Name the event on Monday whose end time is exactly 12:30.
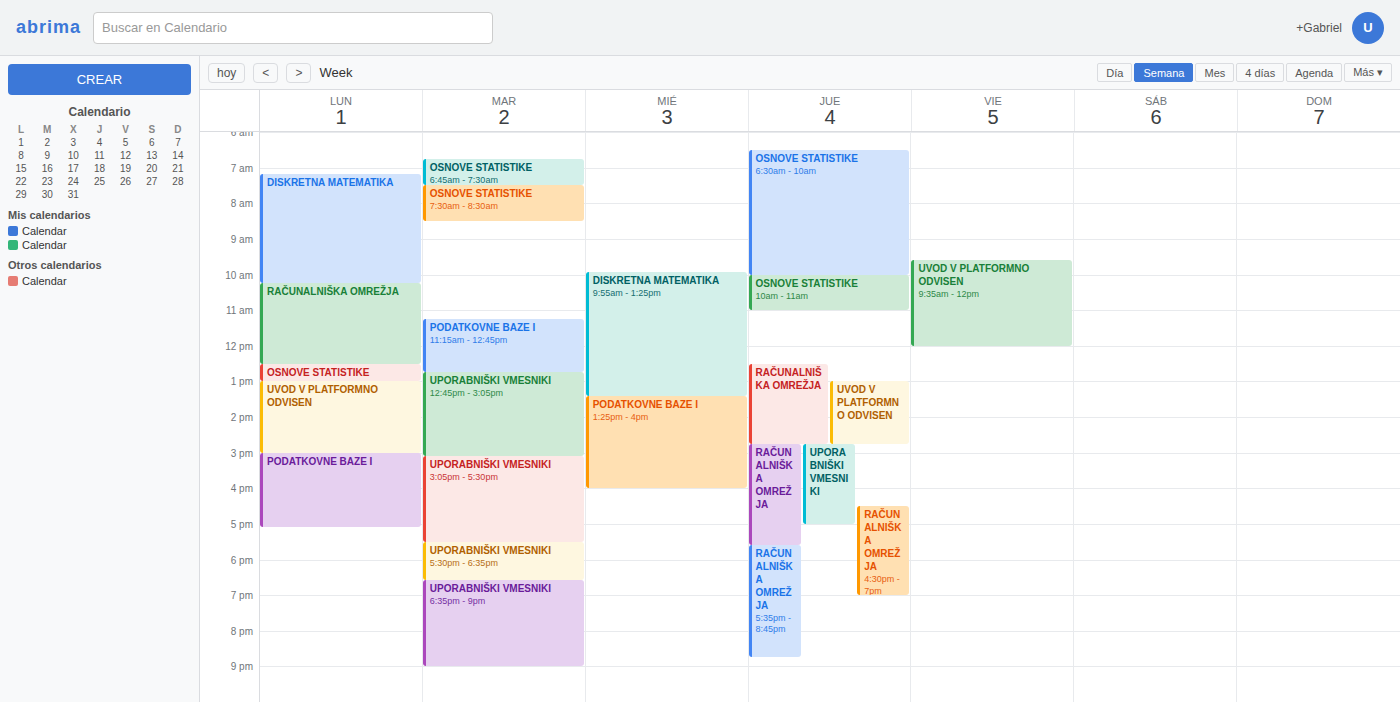
"RAČUNALNIŠKA OMREŽJA"